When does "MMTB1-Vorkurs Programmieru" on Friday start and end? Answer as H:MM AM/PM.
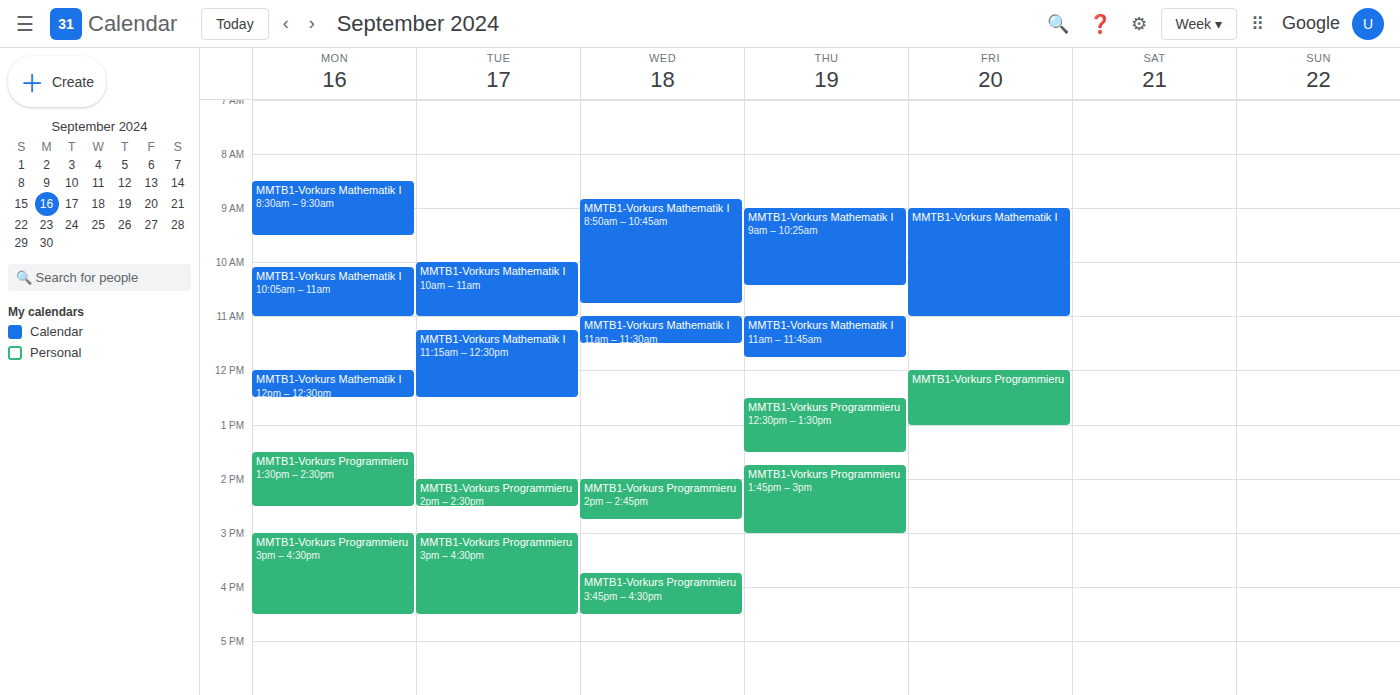
12:00 PM to 1:00 PM